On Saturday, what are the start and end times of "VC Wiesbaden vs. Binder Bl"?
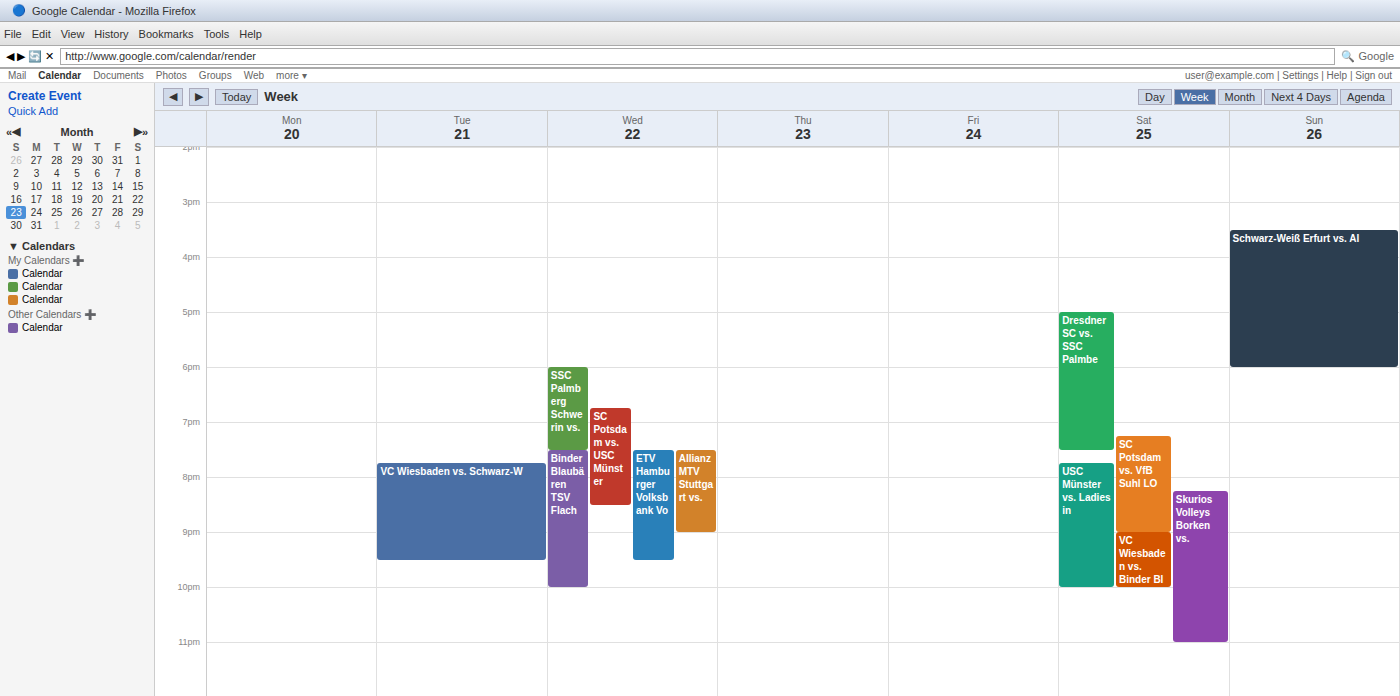
9:00 PM to 10:00 PM